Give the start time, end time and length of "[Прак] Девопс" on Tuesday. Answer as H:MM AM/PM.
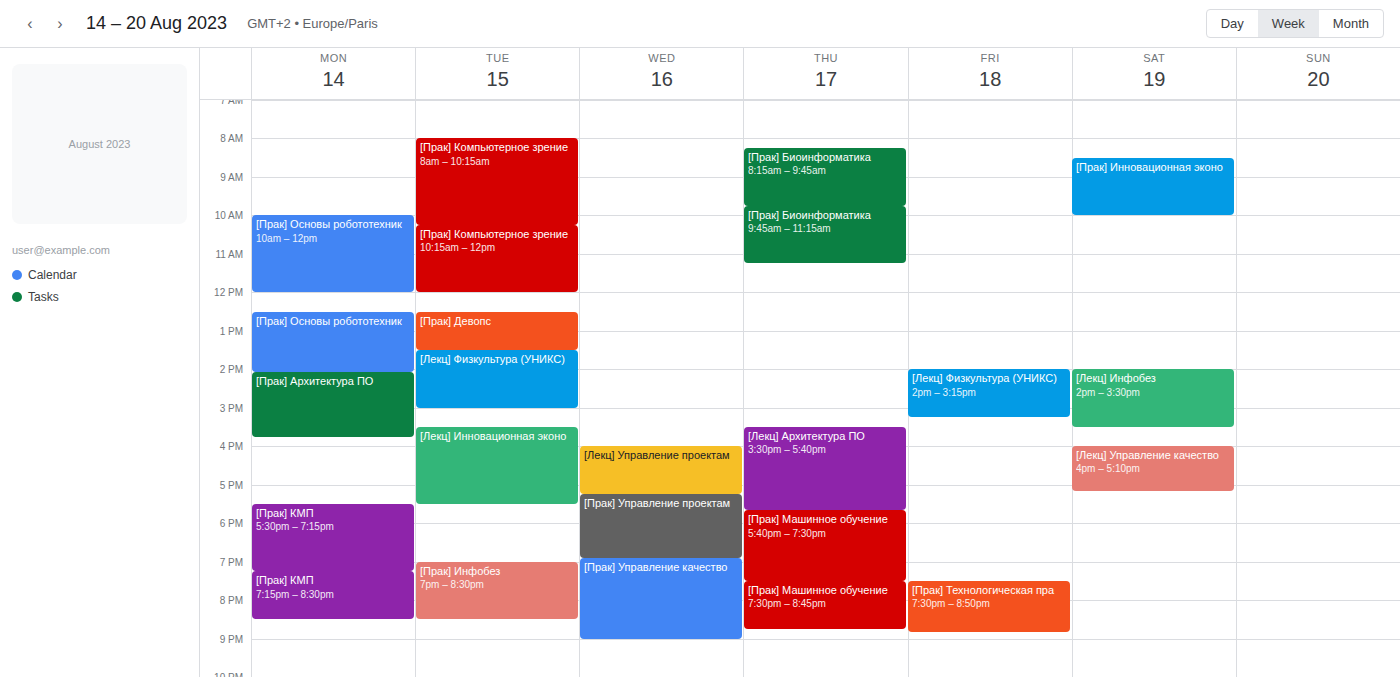
12:30 PM to 1:30 PM, 1 hour